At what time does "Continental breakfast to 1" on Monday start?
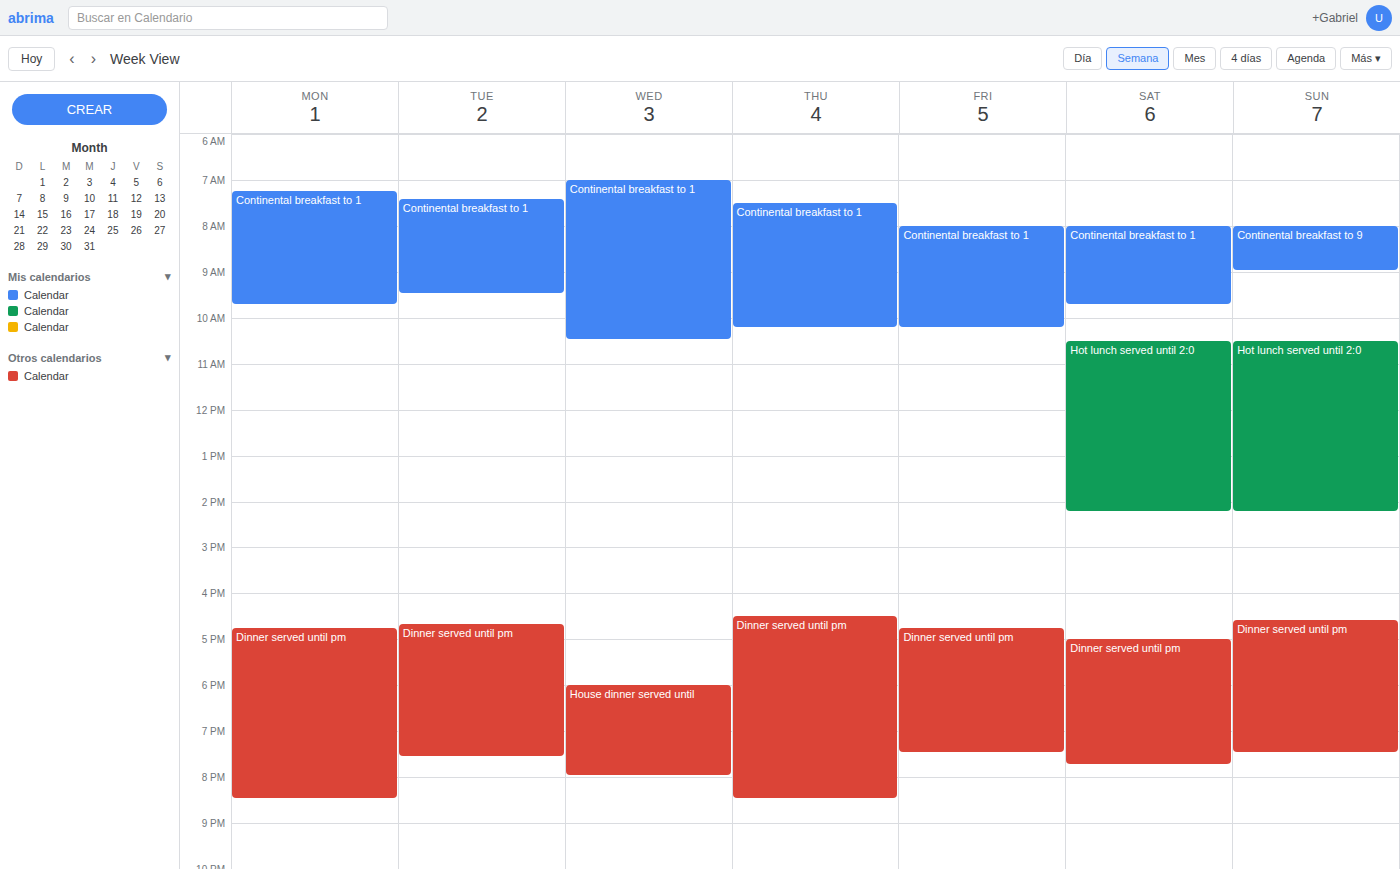
07:15